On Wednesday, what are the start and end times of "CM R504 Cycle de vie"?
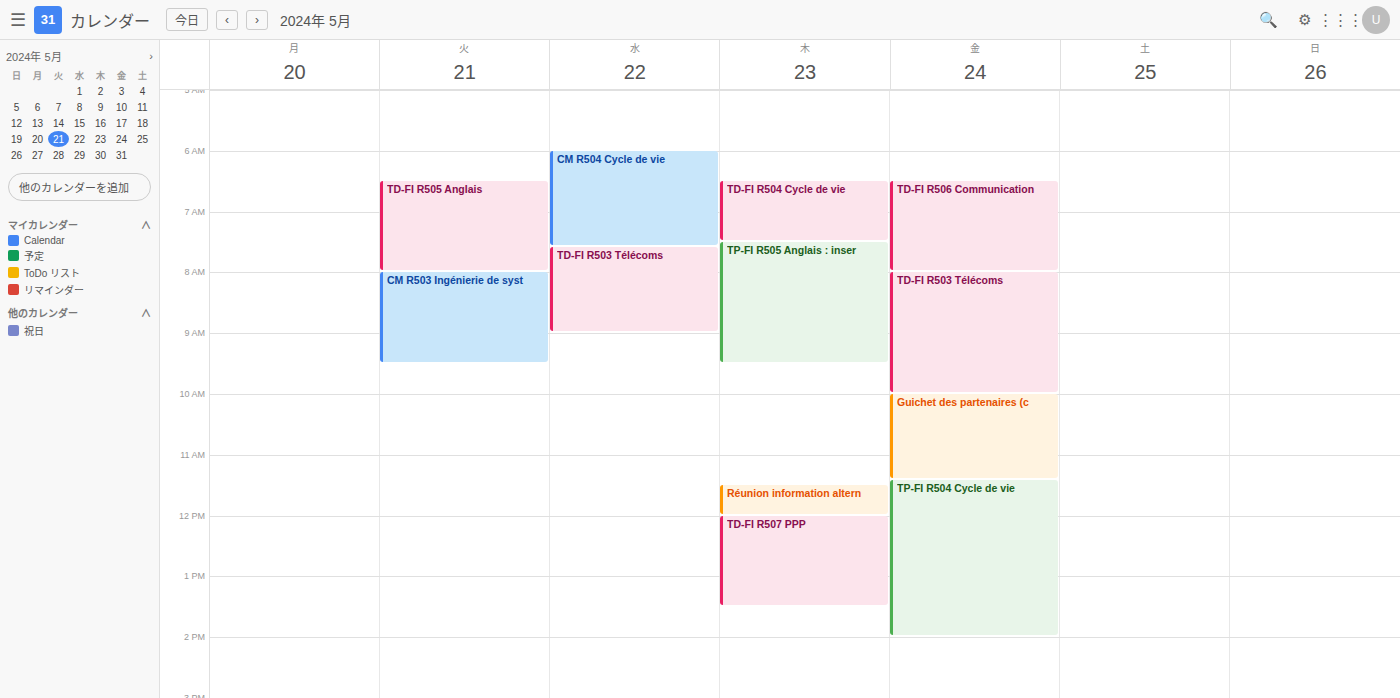
6:00 AM to 7:35 AM